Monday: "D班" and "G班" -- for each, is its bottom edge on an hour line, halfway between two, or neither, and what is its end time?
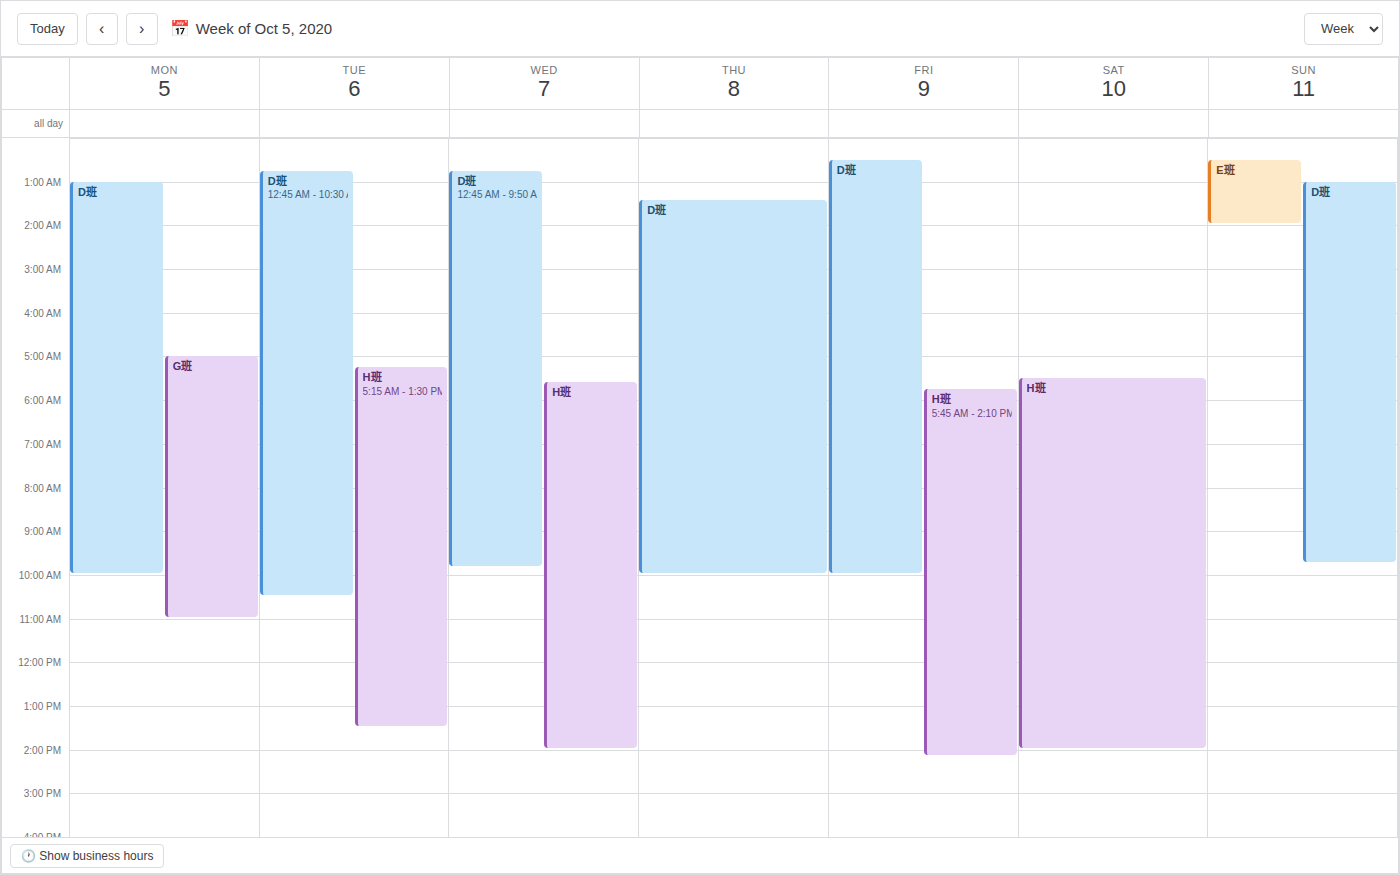
"D班": 10:00 AM, exactly on the 10 AM line. "G班": 11:00 AM, exactly on the 11 AM line.